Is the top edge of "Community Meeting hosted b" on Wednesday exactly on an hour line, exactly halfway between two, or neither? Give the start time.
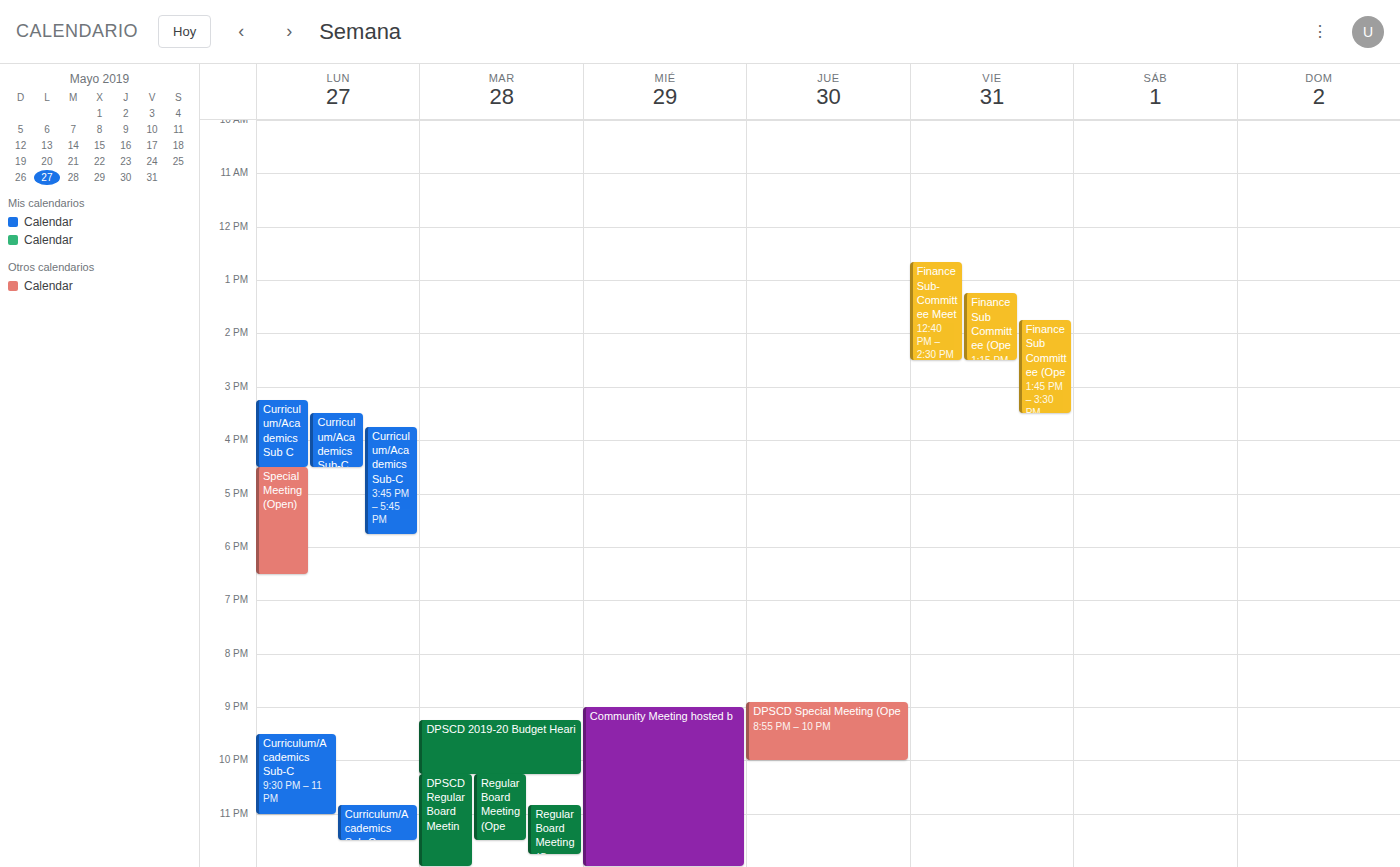
9:00 PM -- exactly on the 9 PM line.